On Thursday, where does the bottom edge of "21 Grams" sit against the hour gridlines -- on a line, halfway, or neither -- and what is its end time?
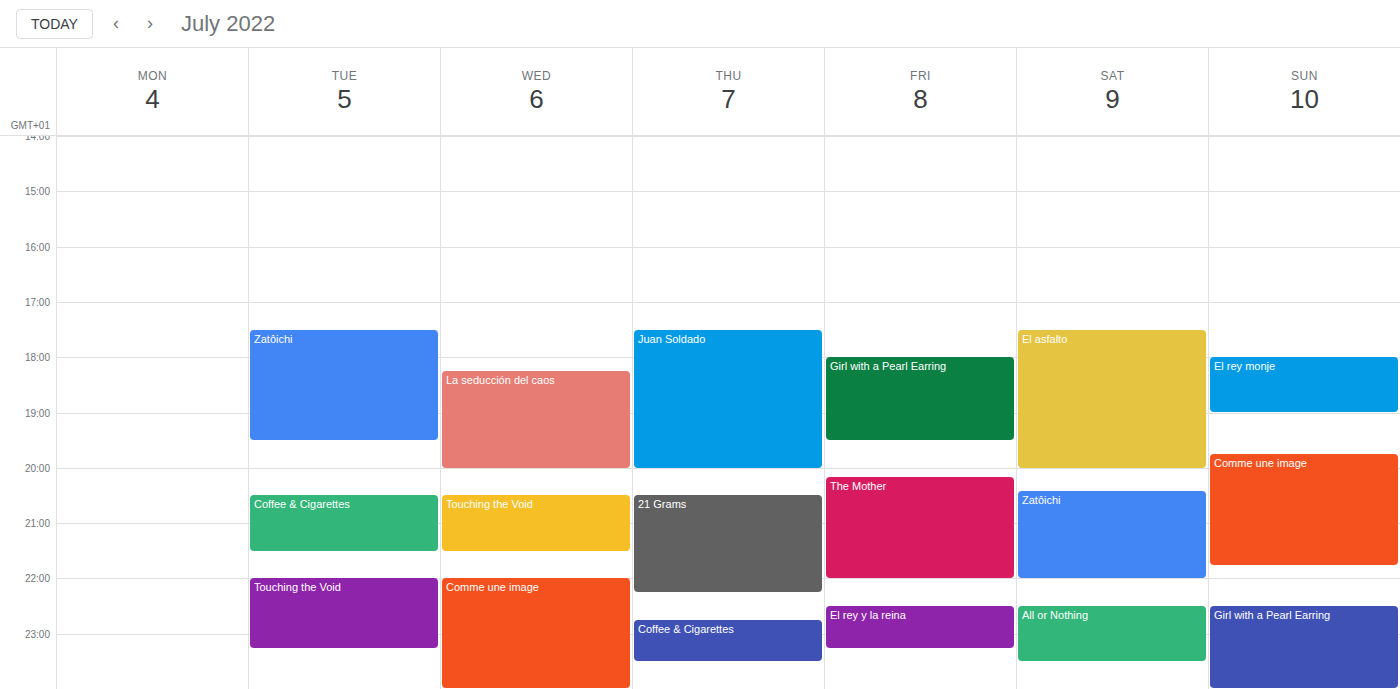
10:15 PM -- neither: a quarter of the way from the 10 PM line to the 11 PM line.